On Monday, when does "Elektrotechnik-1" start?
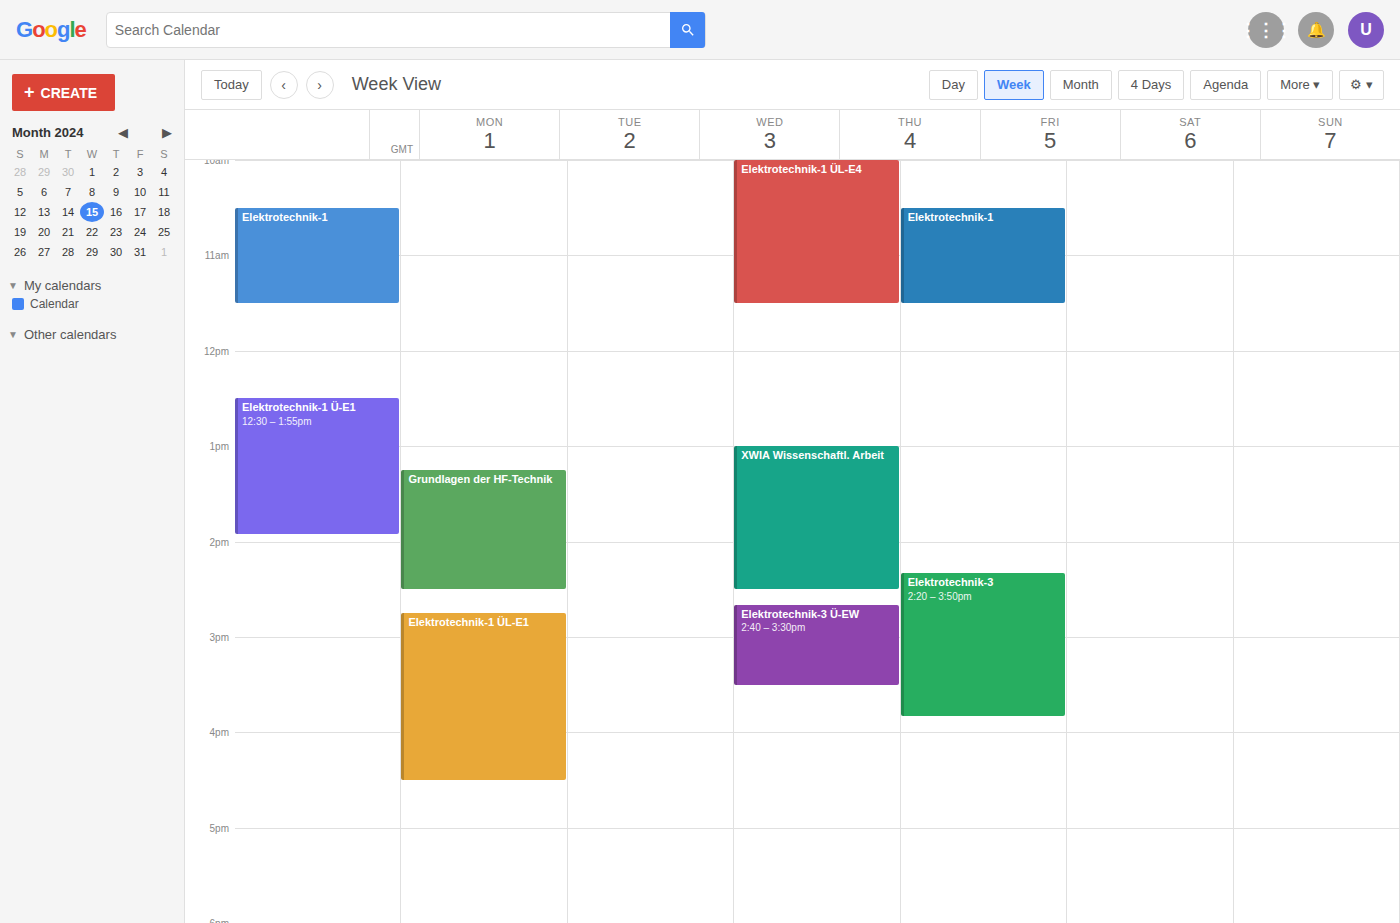
10:30 AM